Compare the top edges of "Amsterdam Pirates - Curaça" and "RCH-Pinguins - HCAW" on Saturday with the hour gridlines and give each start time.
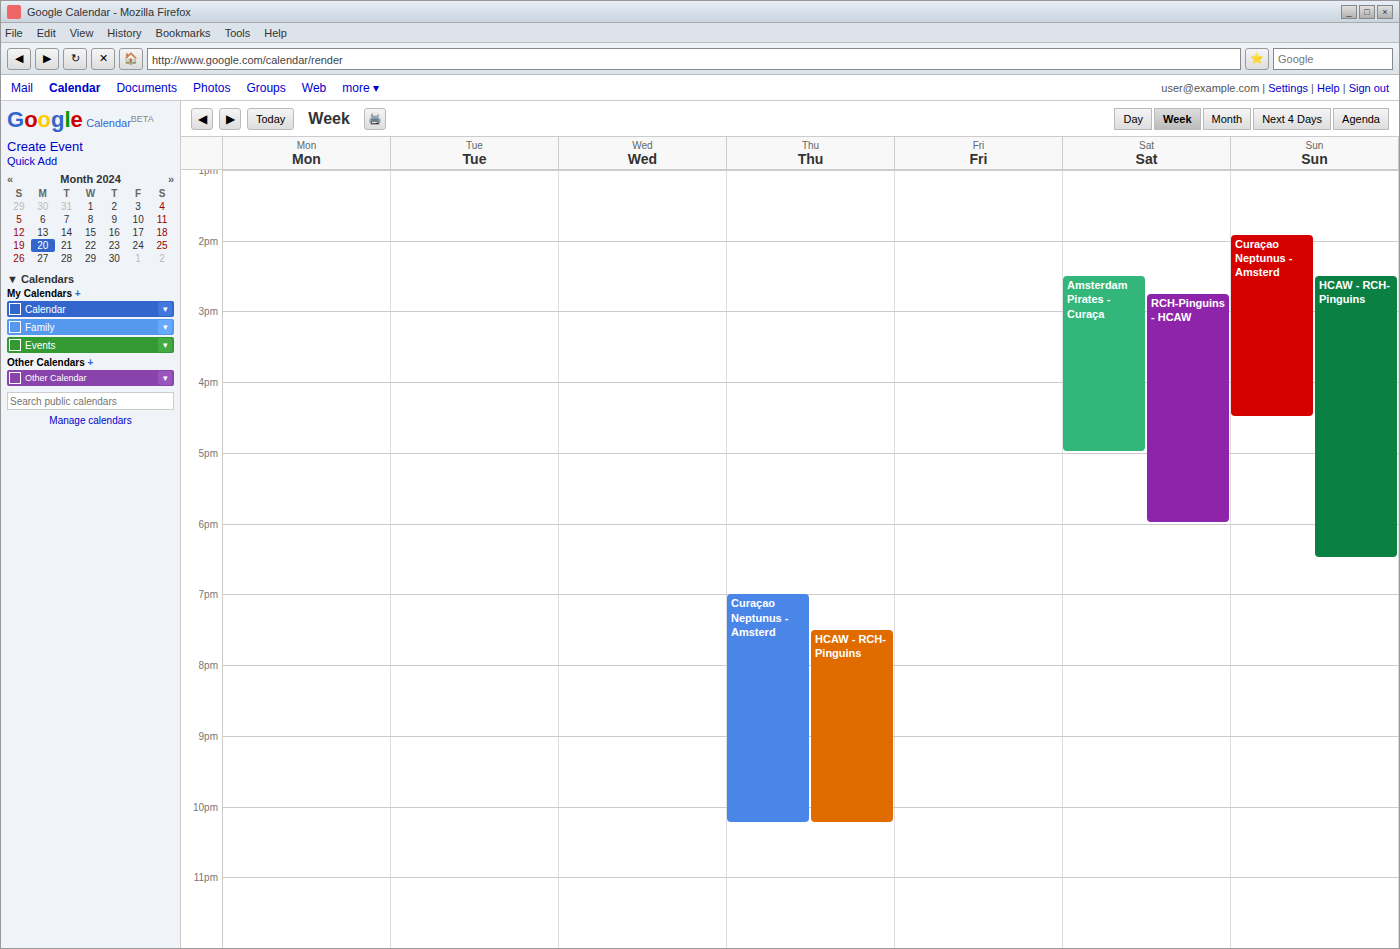
"Amsterdam Pirates - Curaça": 2:30 PM, halfway between the 2 PM and 3 PM lines. "RCH-Pinguins - HCAW": 2:45 PM, neither: three quarters of the way from the 2 PM line to the 3 PM line.